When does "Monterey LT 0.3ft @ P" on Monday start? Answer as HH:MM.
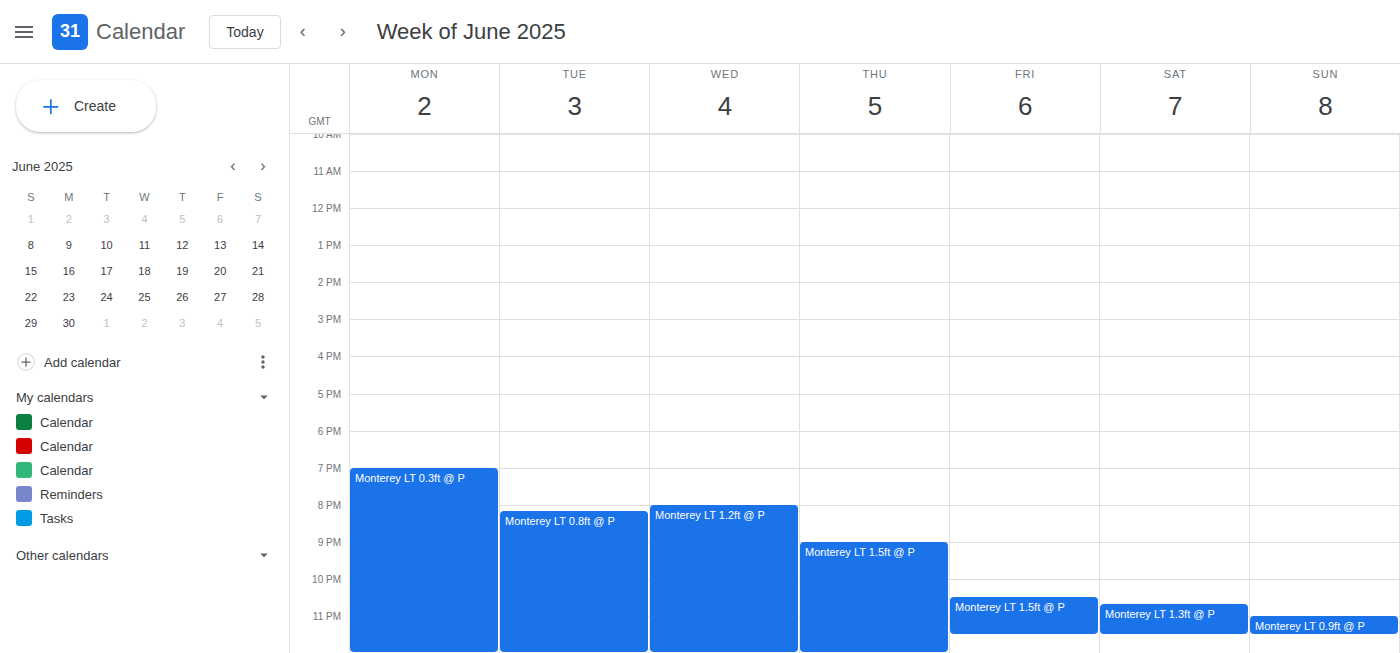
19:00